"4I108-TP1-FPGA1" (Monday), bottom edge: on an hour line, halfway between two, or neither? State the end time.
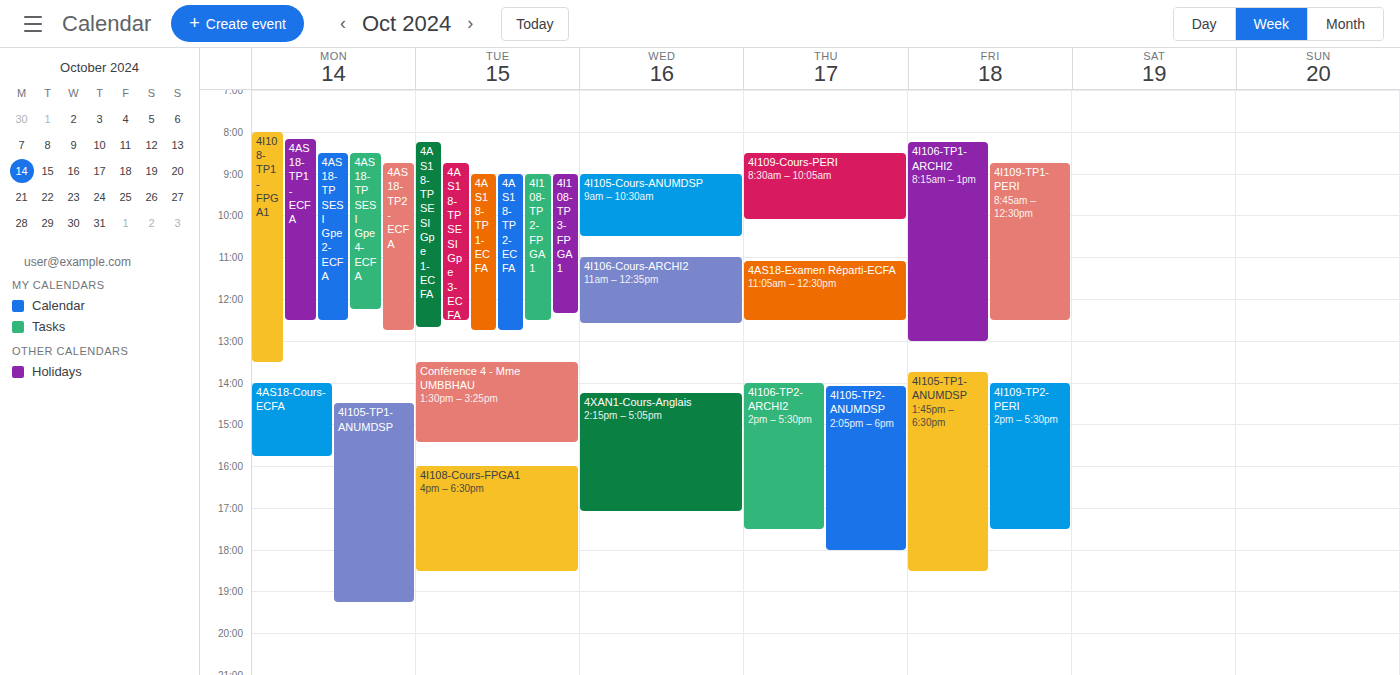
1:30 PM -- halfway between the 1 PM and 2 PM lines.